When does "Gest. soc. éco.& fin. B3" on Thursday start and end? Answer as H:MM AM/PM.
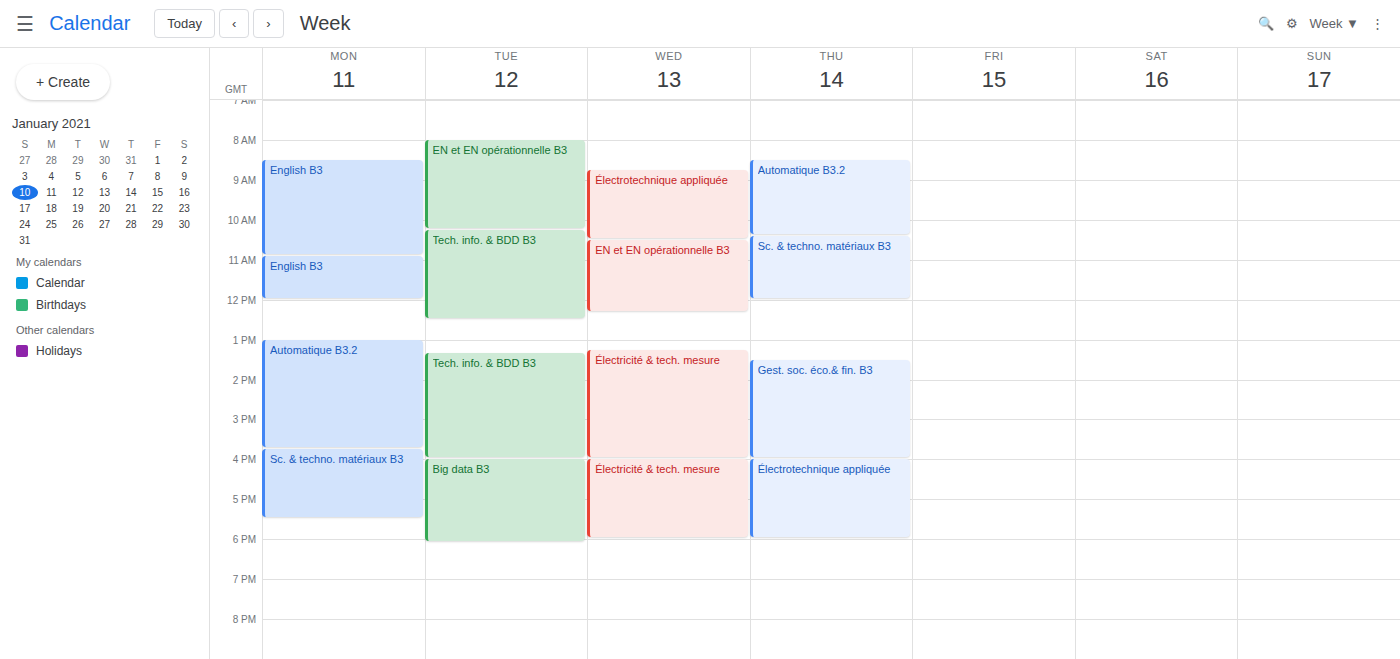
1:30 PM to 4:00 PM